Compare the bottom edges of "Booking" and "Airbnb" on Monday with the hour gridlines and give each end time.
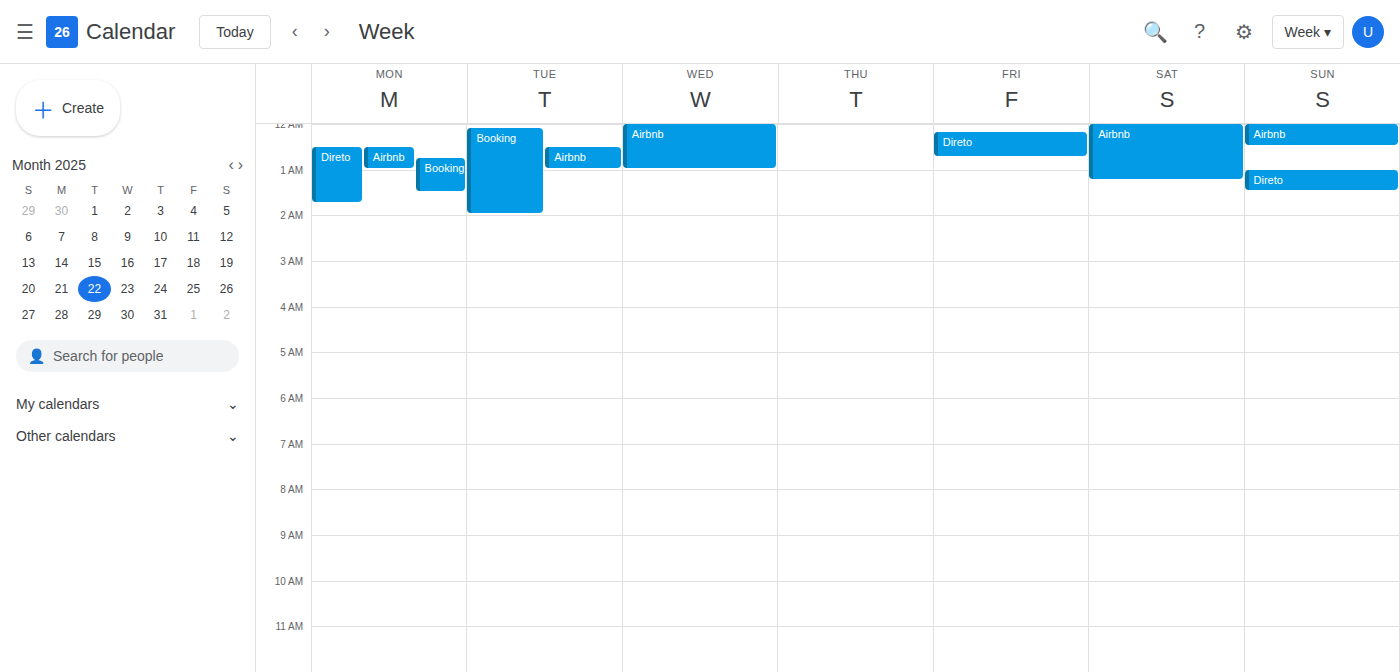
"Booking": 1:30 AM, halfway between the 1 AM and 2 AM lines. "Airbnb": 1:00 AM, exactly on the 1 AM line.